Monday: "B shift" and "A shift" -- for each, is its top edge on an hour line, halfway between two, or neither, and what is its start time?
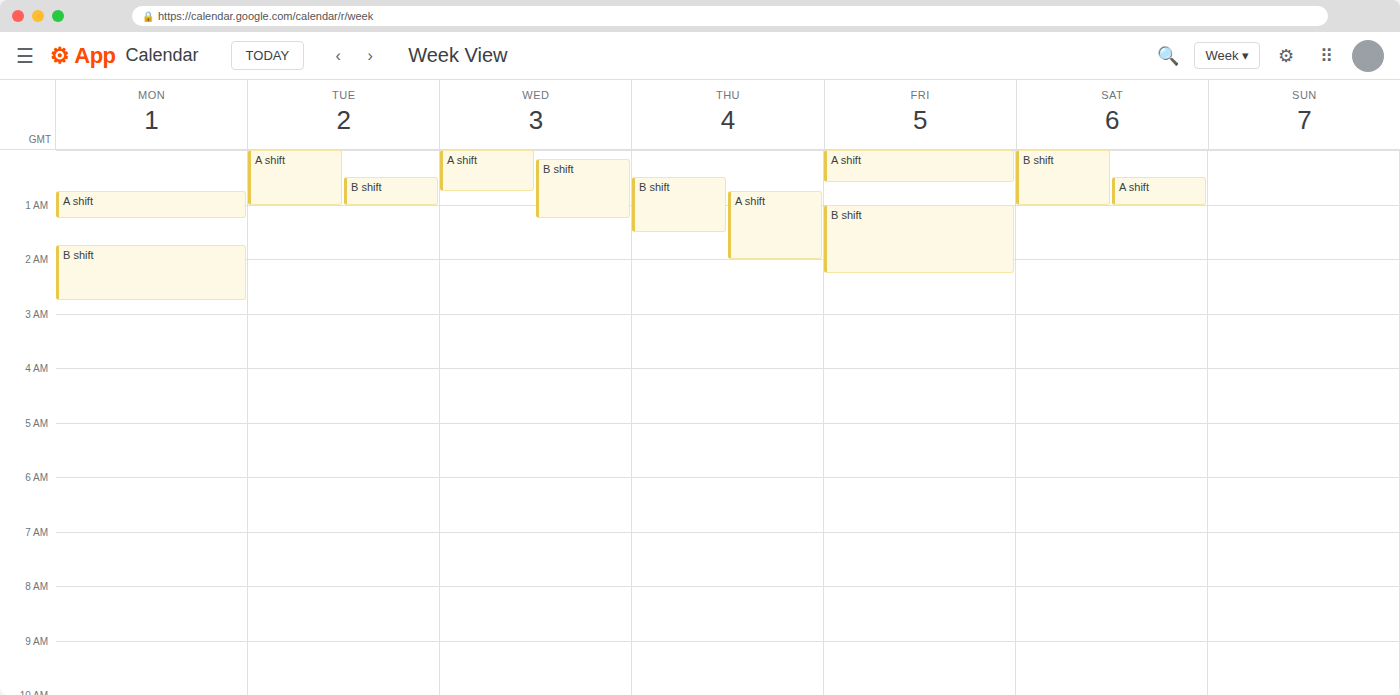
"B shift": 01:45, neither: three quarters of the way from the 01:00 line to the 02:00 line. "A shift": 00:45, neither: three quarters of the way from the 00:00 line to the 01:00 line.